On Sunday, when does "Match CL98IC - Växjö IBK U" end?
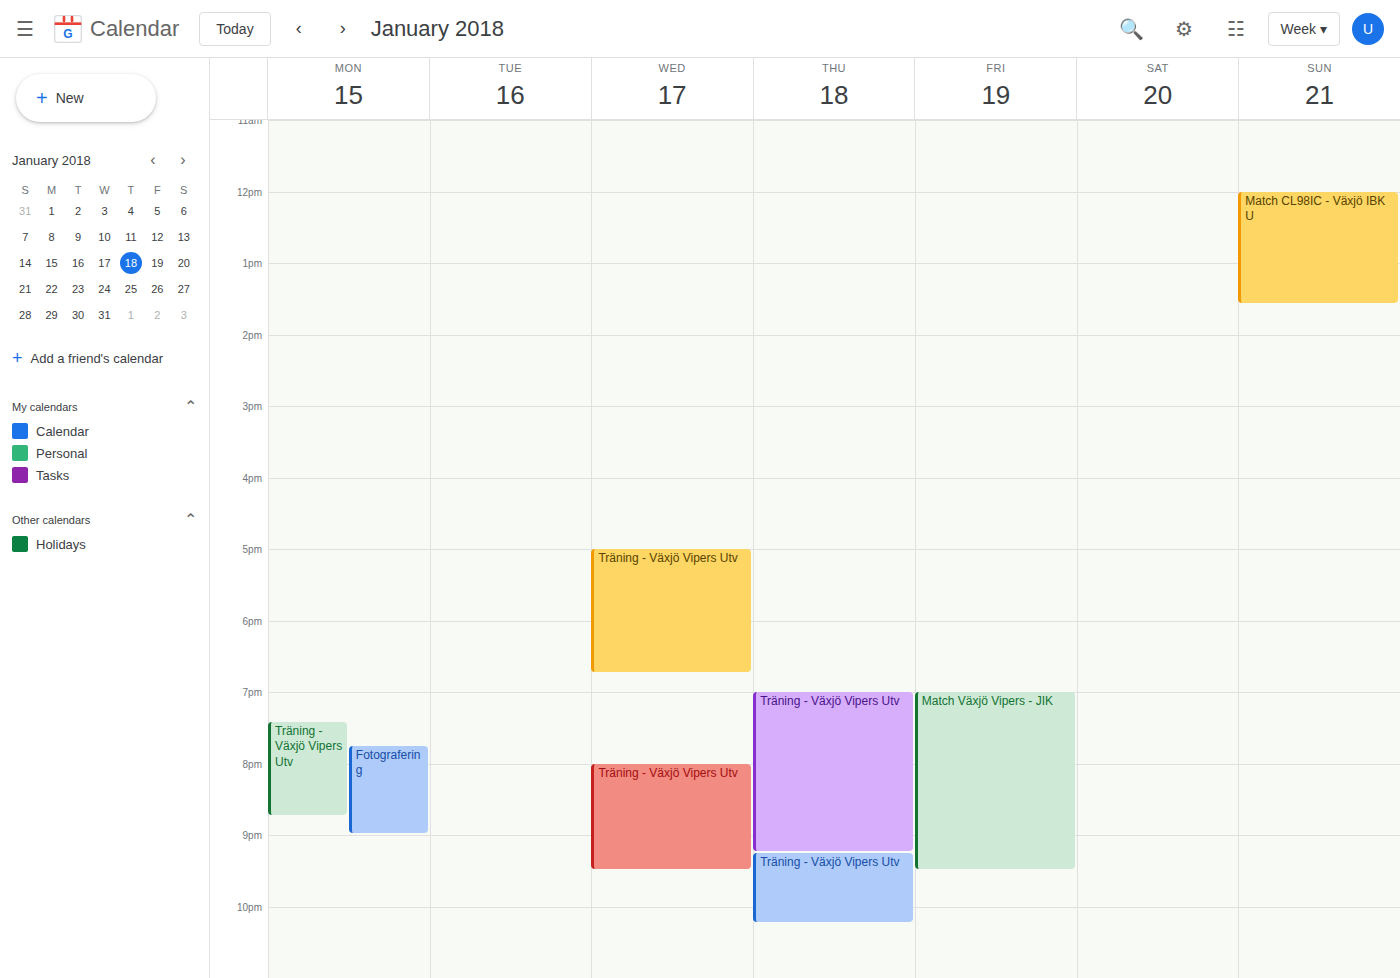
1:35 PM